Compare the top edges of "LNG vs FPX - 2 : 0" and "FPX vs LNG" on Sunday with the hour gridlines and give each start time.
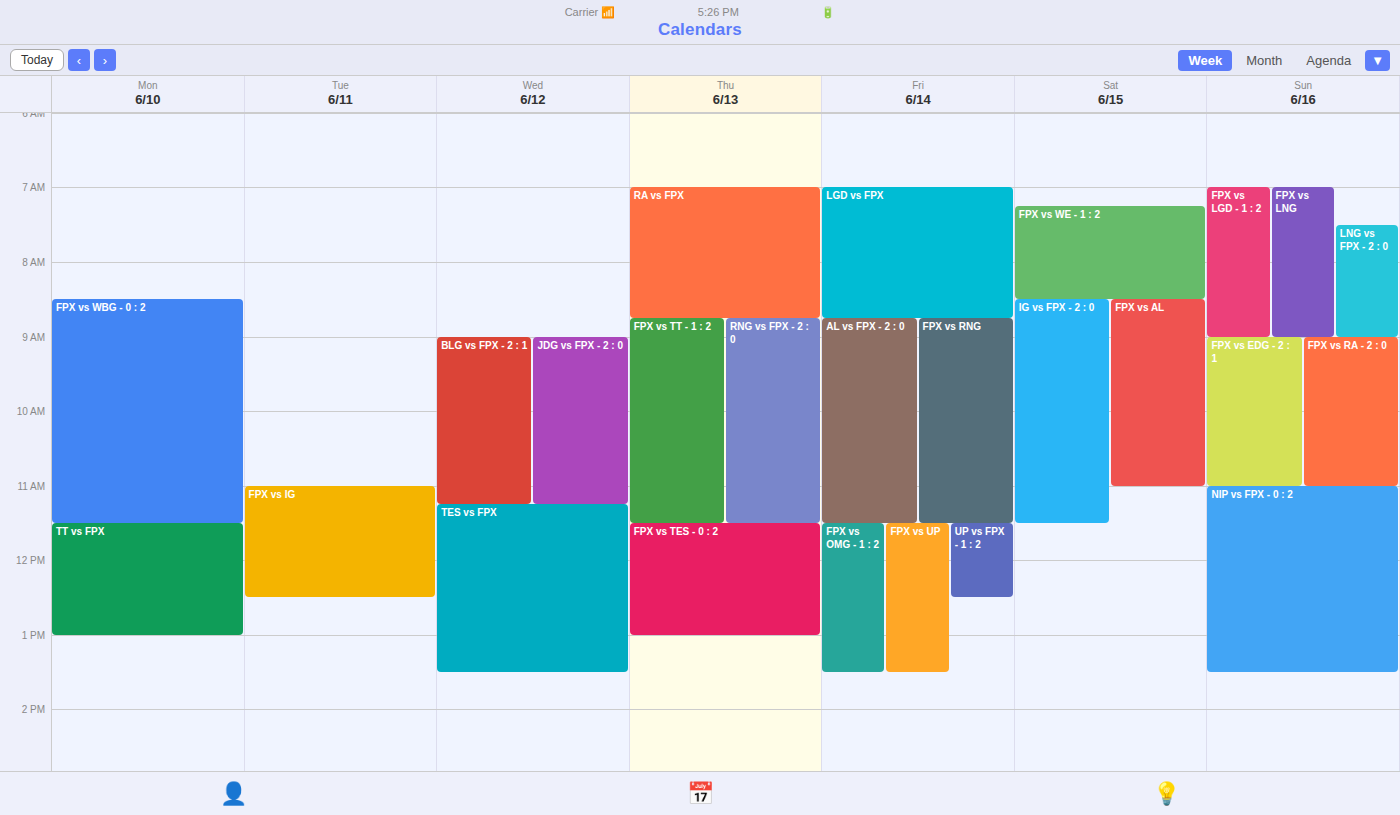
"LNG vs FPX - 2 : 0": 7:30 AM, halfway between the 7 AM and 8 AM lines. "FPX vs LNG": 7:00 AM, exactly on the 7 AM line.